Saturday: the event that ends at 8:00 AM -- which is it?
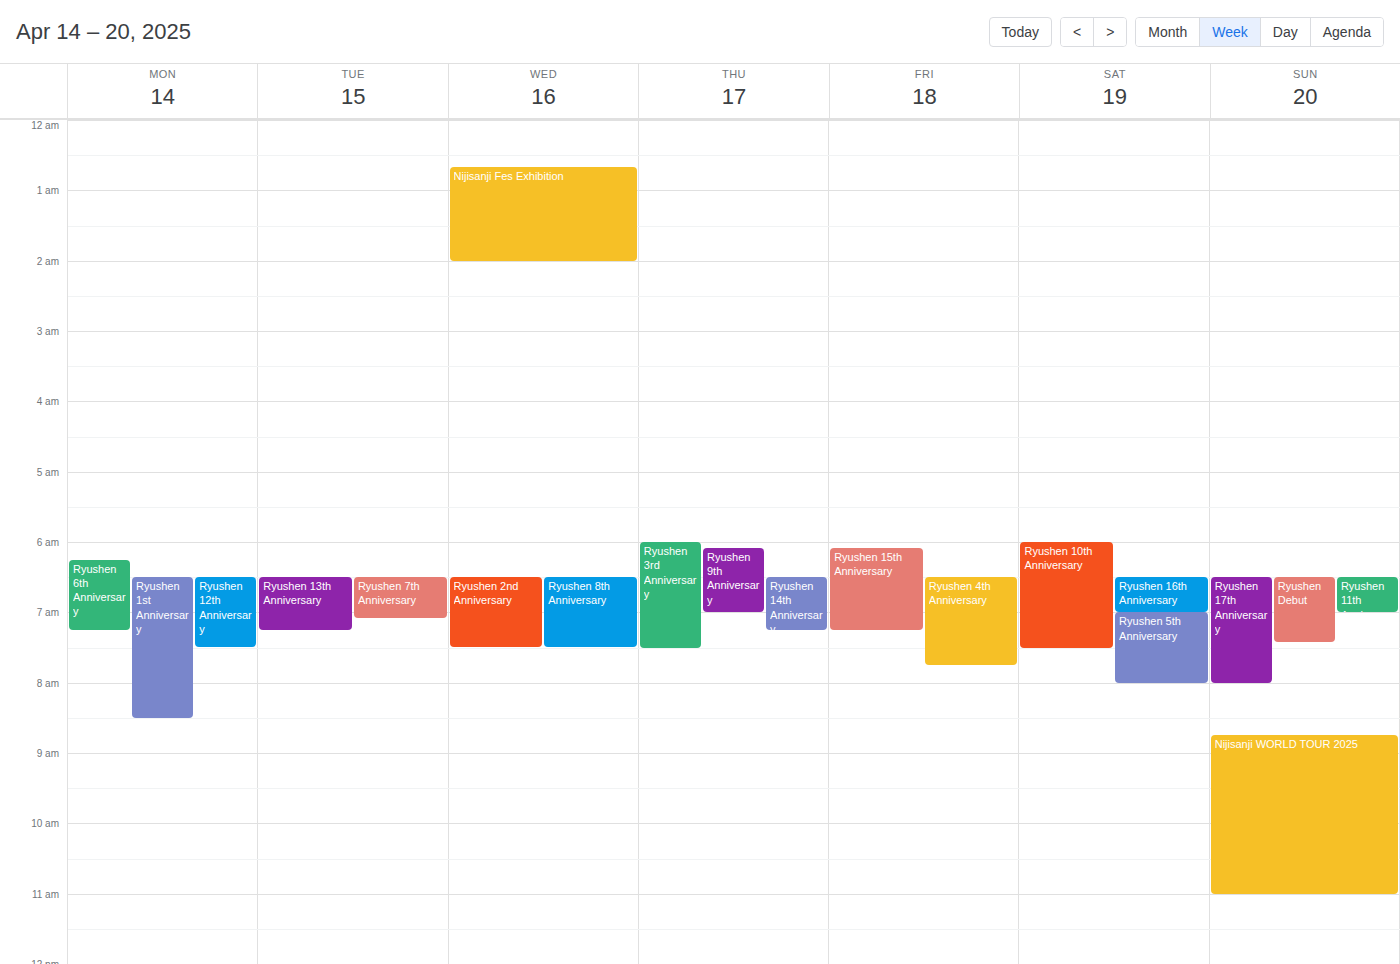
"Ryushen 5th Anniversary"